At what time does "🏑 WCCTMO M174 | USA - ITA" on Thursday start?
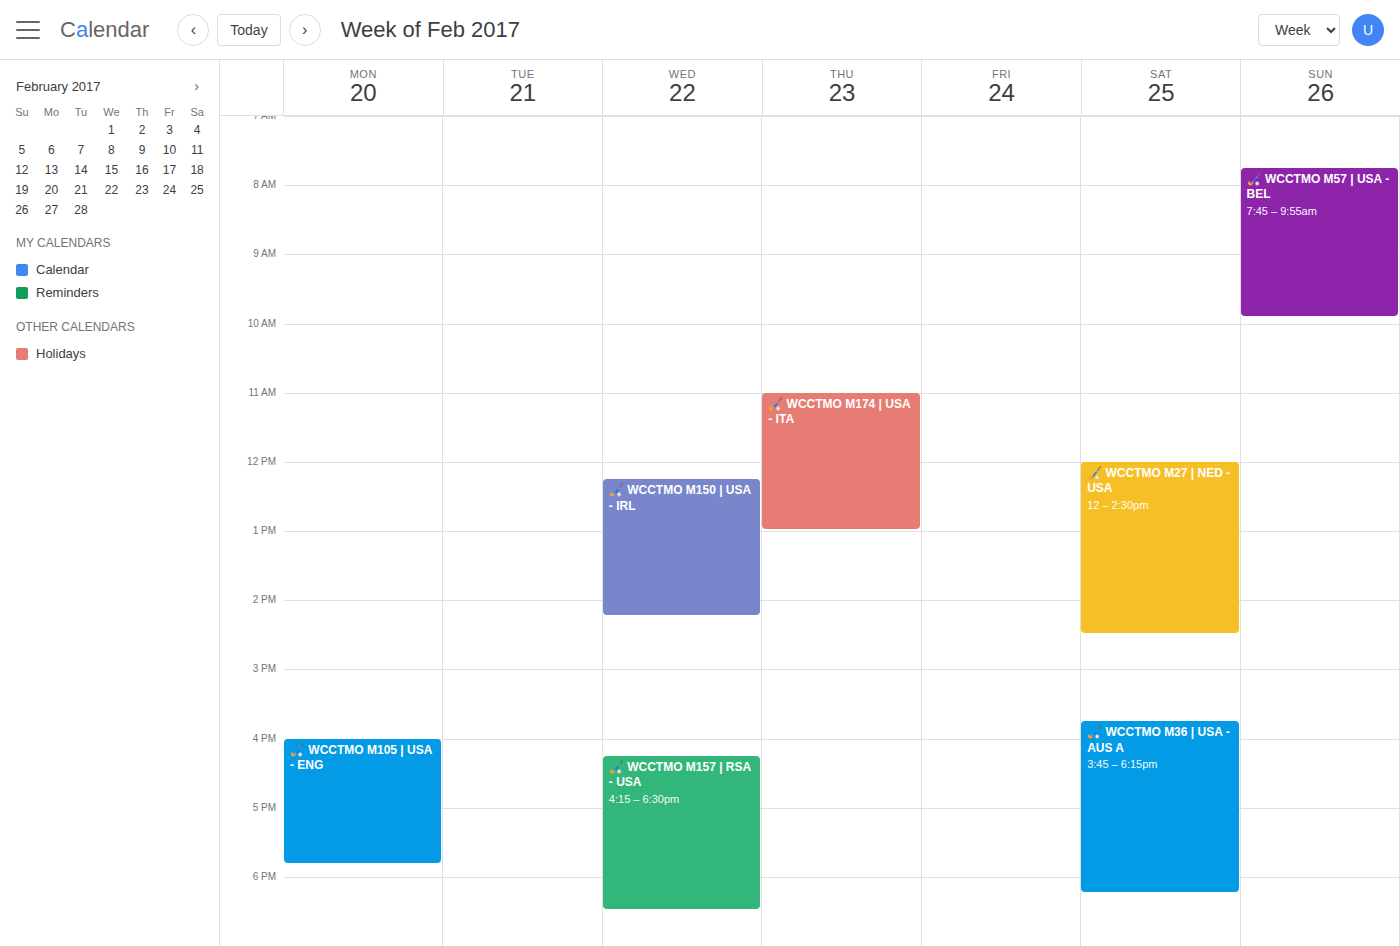
11:00 AM